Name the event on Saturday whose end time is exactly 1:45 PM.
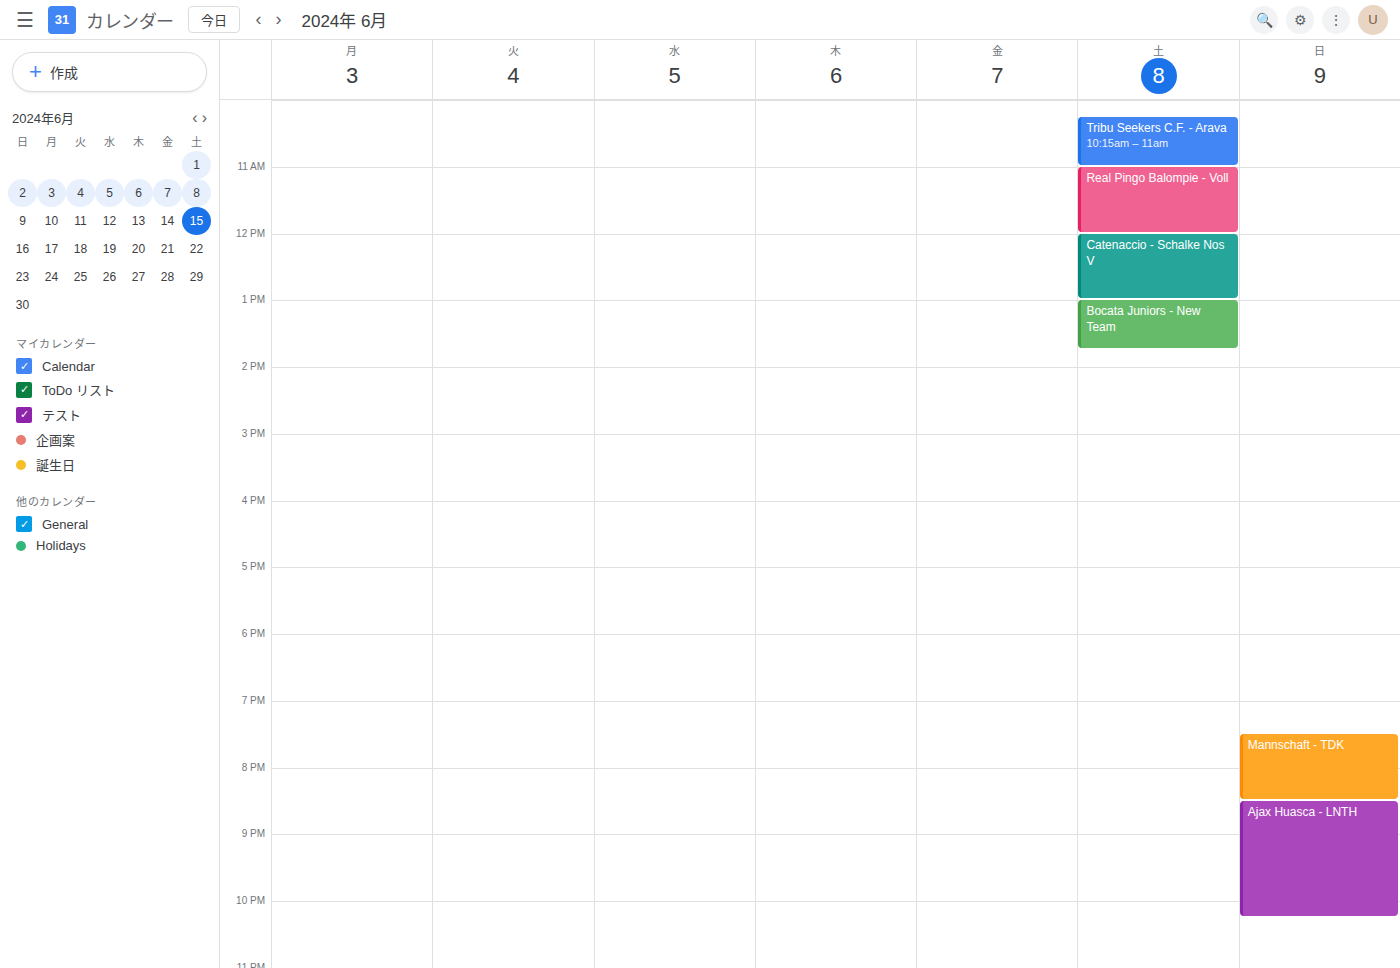
"Bocata Juniors - New Team"